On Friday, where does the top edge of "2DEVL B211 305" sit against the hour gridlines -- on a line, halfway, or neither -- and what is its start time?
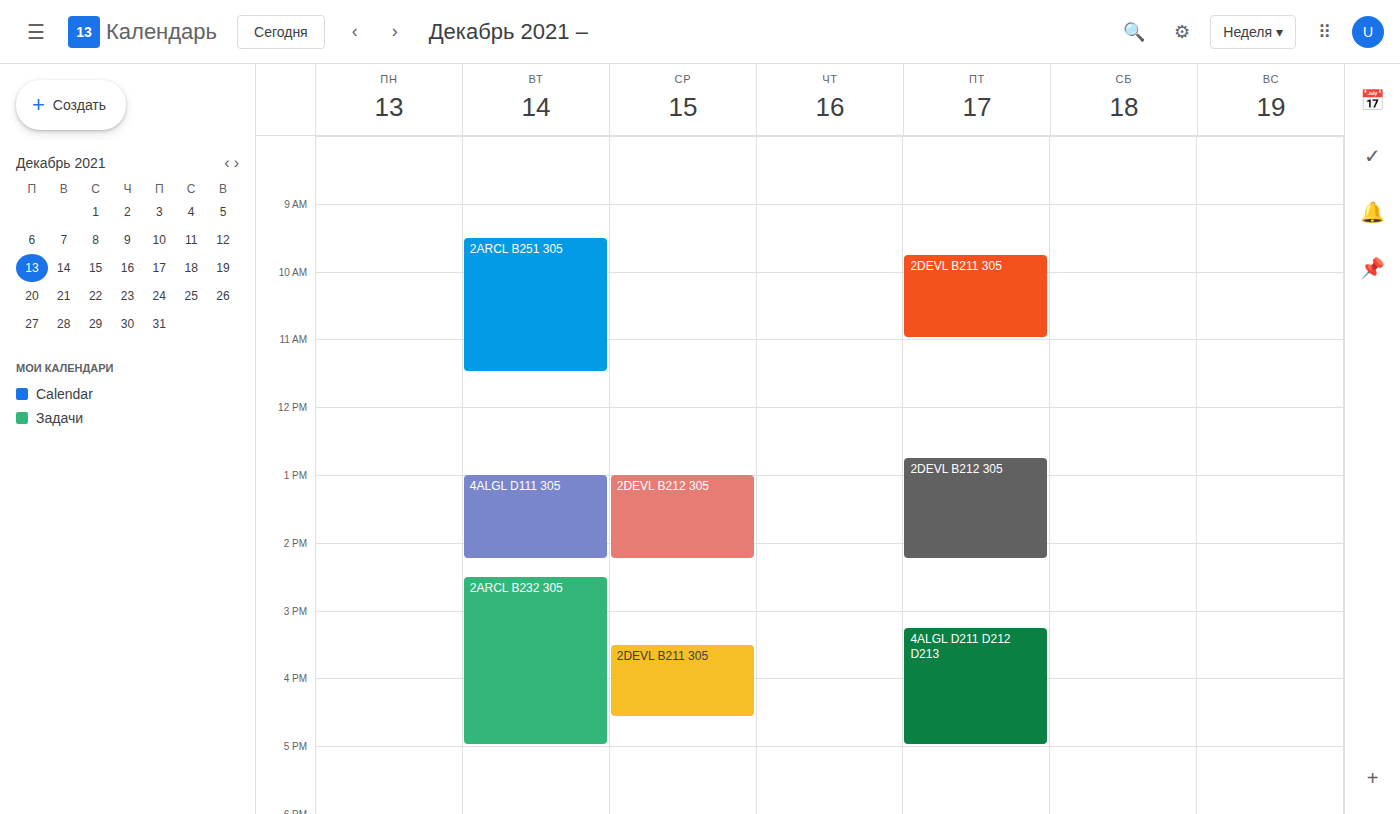
9:45 AM -- neither: three quarters of the way from the 9 AM line to the 10 AM line.